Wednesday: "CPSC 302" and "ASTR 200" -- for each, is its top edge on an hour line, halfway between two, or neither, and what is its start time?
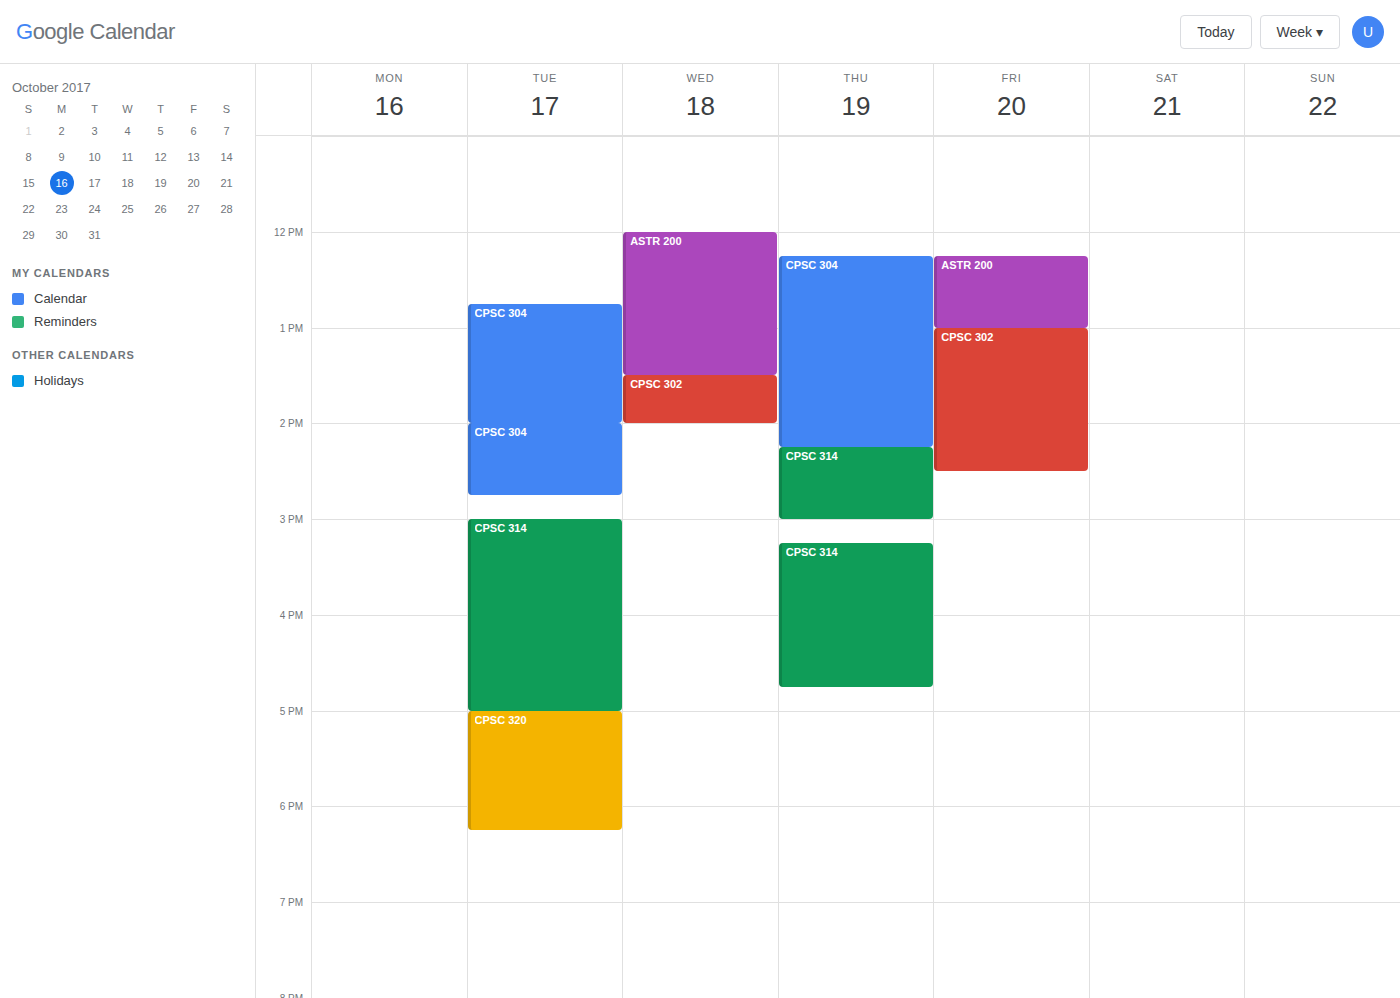
"CPSC 302": 1:30 PM, halfway between the 1 PM and 2 PM lines. "ASTR 200": 12:00 PM, exactly on the 12 PM line.